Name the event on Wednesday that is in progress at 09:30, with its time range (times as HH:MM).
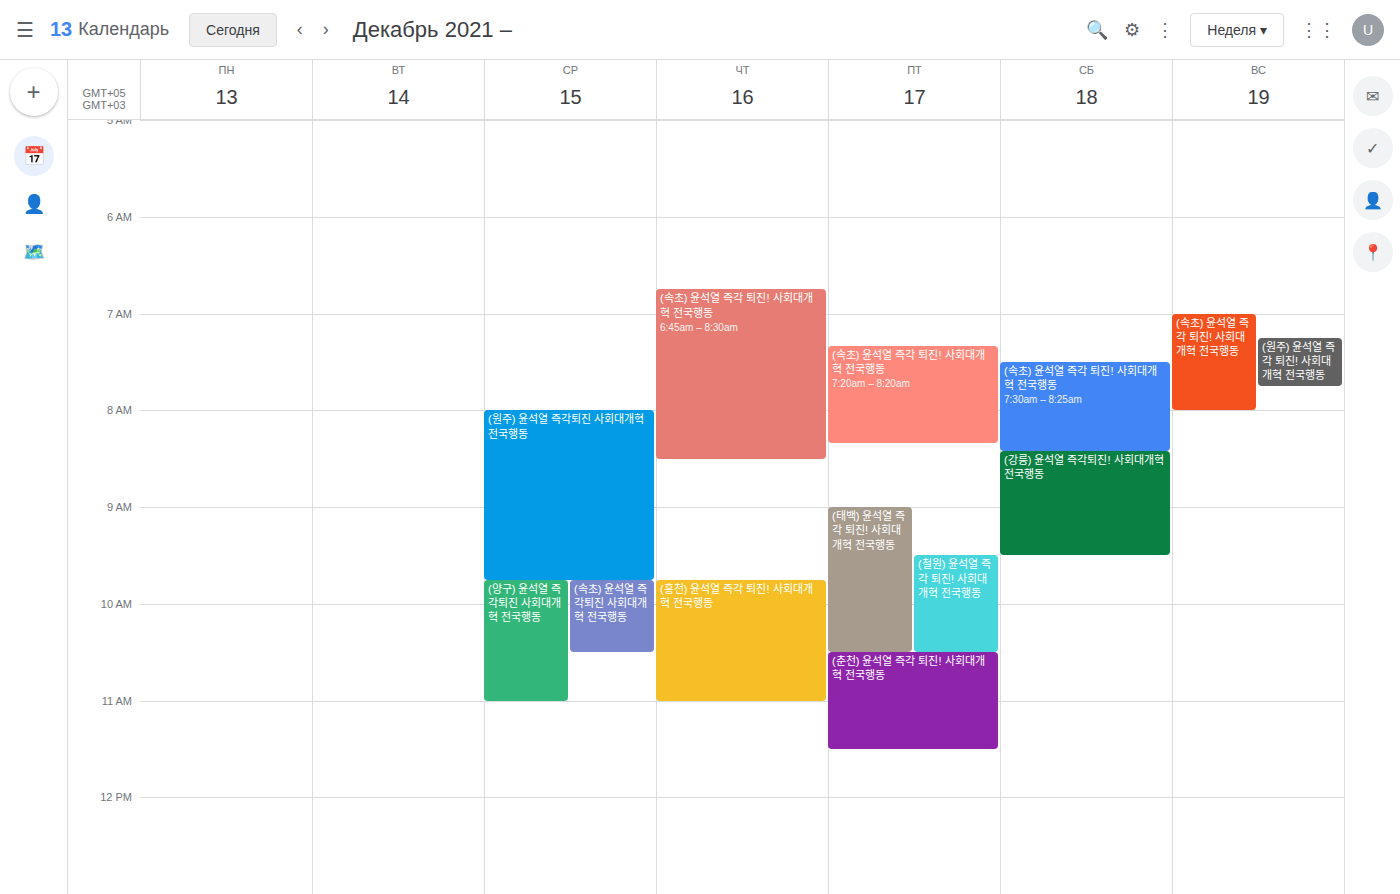
"(원주) 윤석열 즉각퇴진 사회대개혁 전국행동", 08:00 to 09:45